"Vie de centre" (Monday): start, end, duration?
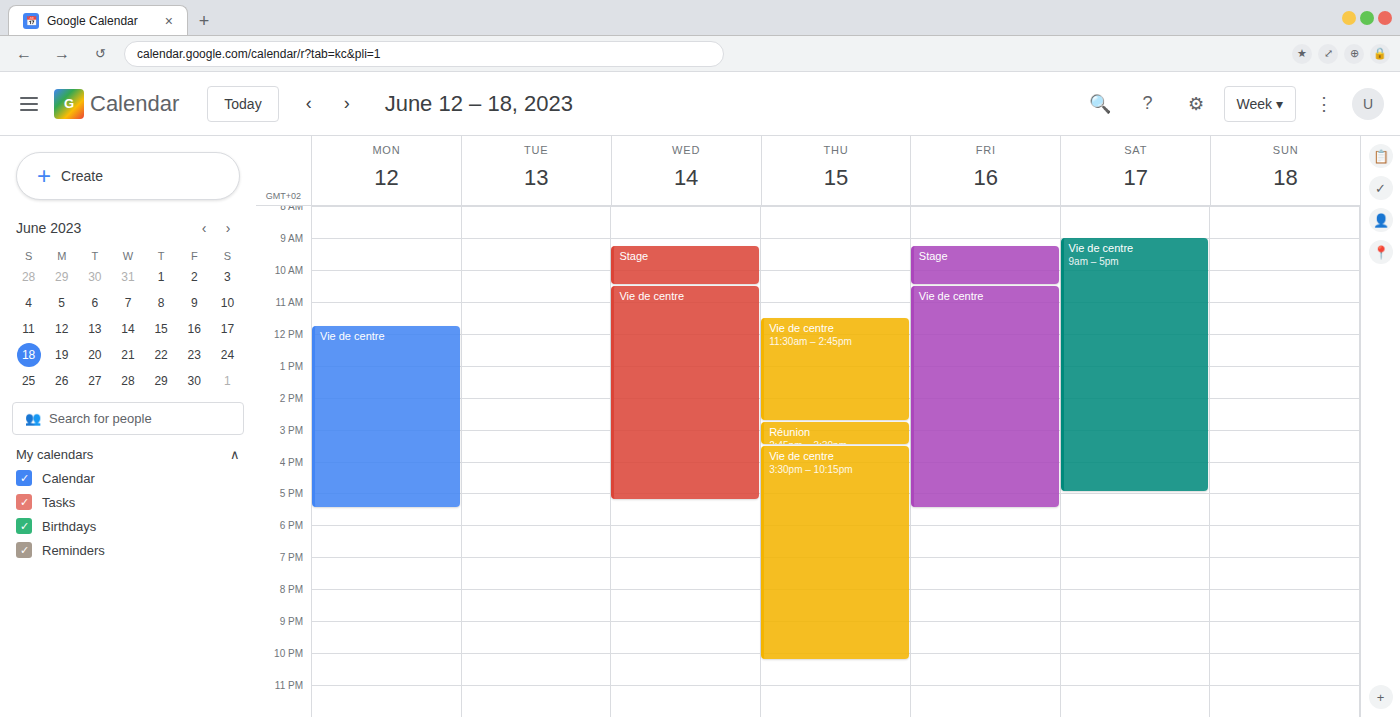
11:45 AM to 5:30 PM, 5 hours 45 minutes